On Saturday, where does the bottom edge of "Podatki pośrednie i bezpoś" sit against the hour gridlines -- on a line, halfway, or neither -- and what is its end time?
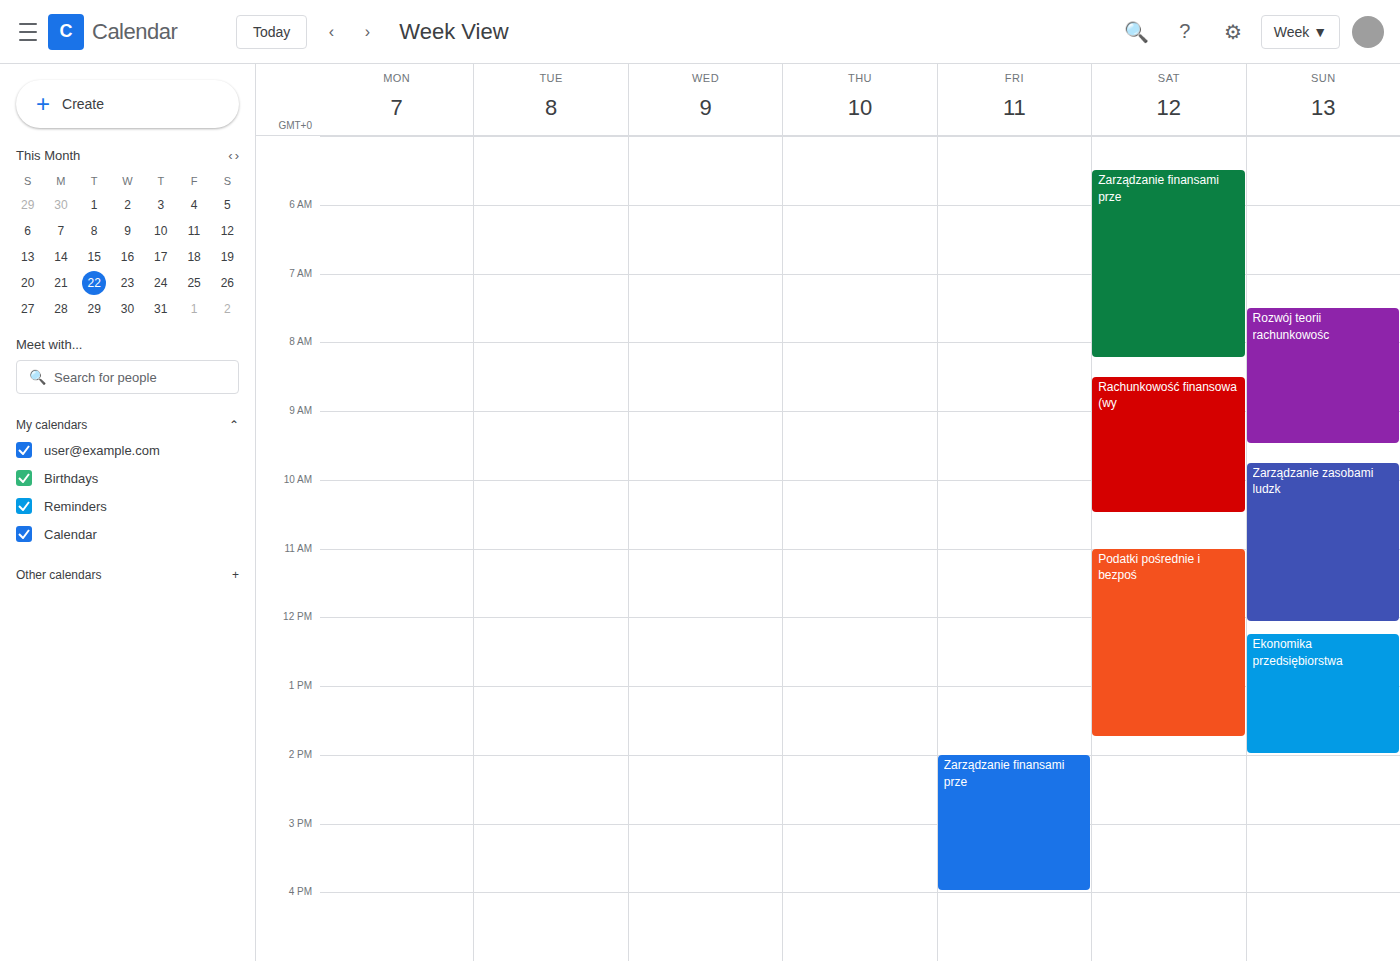
1:45 PM -- neither: three quarters of the way from the 1 PM line to the 2 PM line.